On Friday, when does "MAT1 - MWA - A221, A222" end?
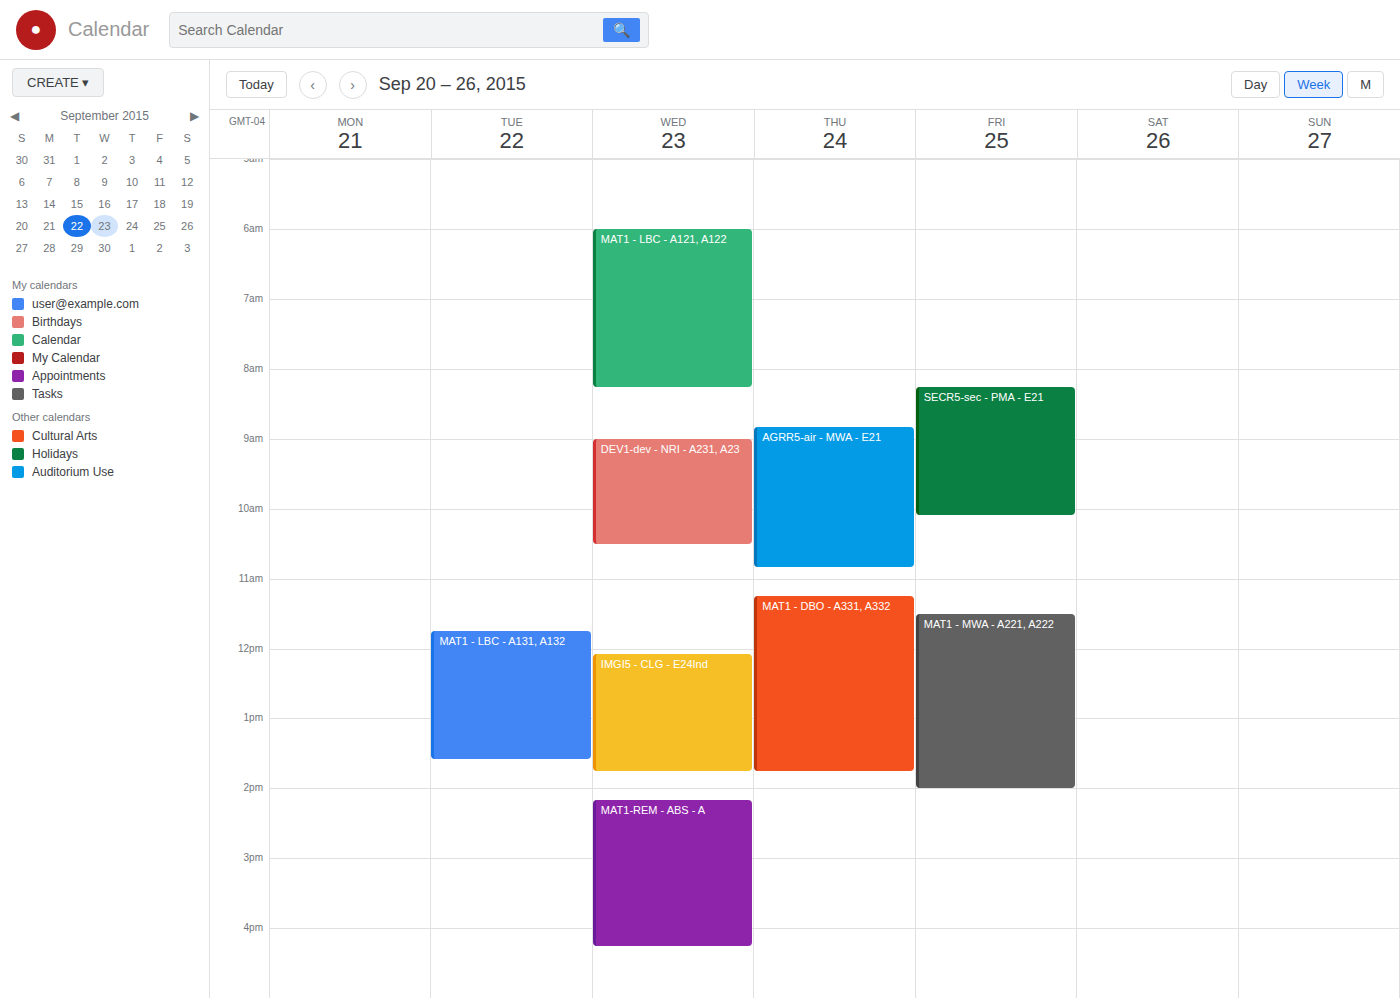
2:00 PM